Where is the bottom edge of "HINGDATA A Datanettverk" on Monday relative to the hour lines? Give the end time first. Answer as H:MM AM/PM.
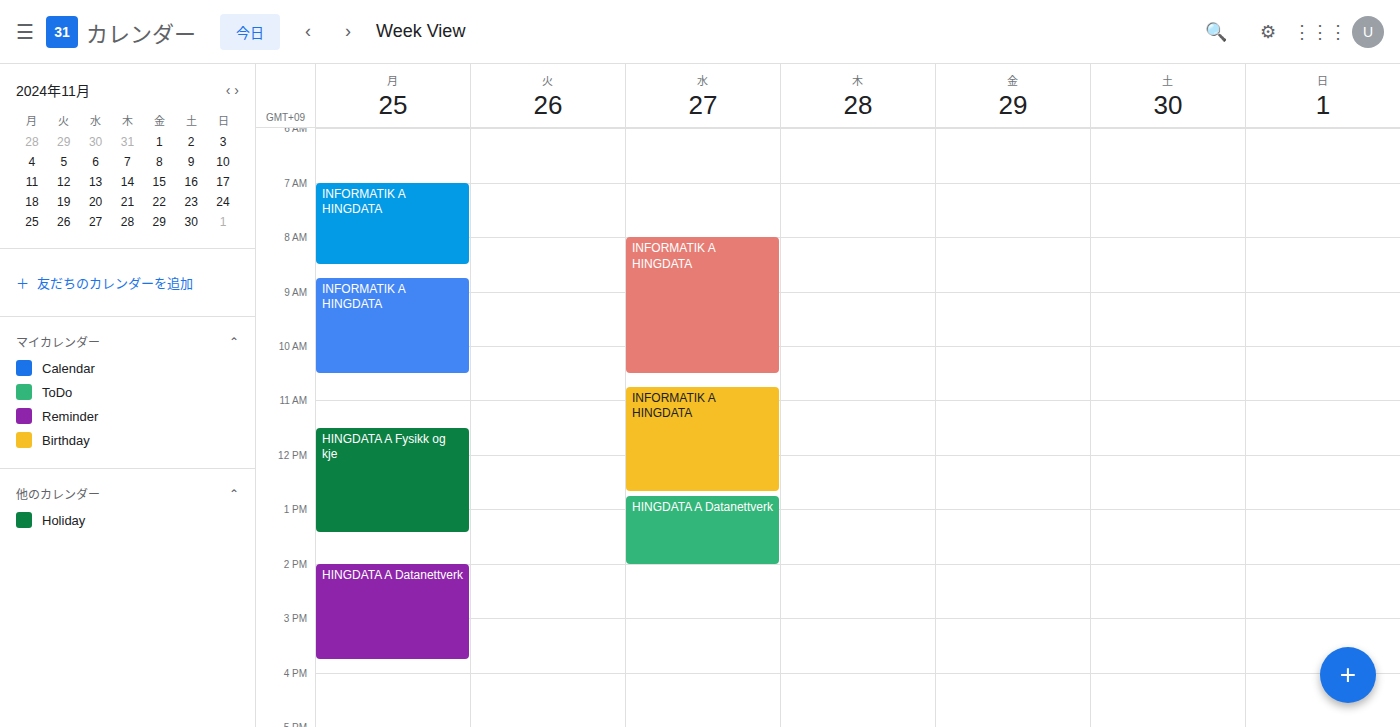
3:45 PM -- neither: three quarters of the way from the 3 PM line to the 4 PM line.